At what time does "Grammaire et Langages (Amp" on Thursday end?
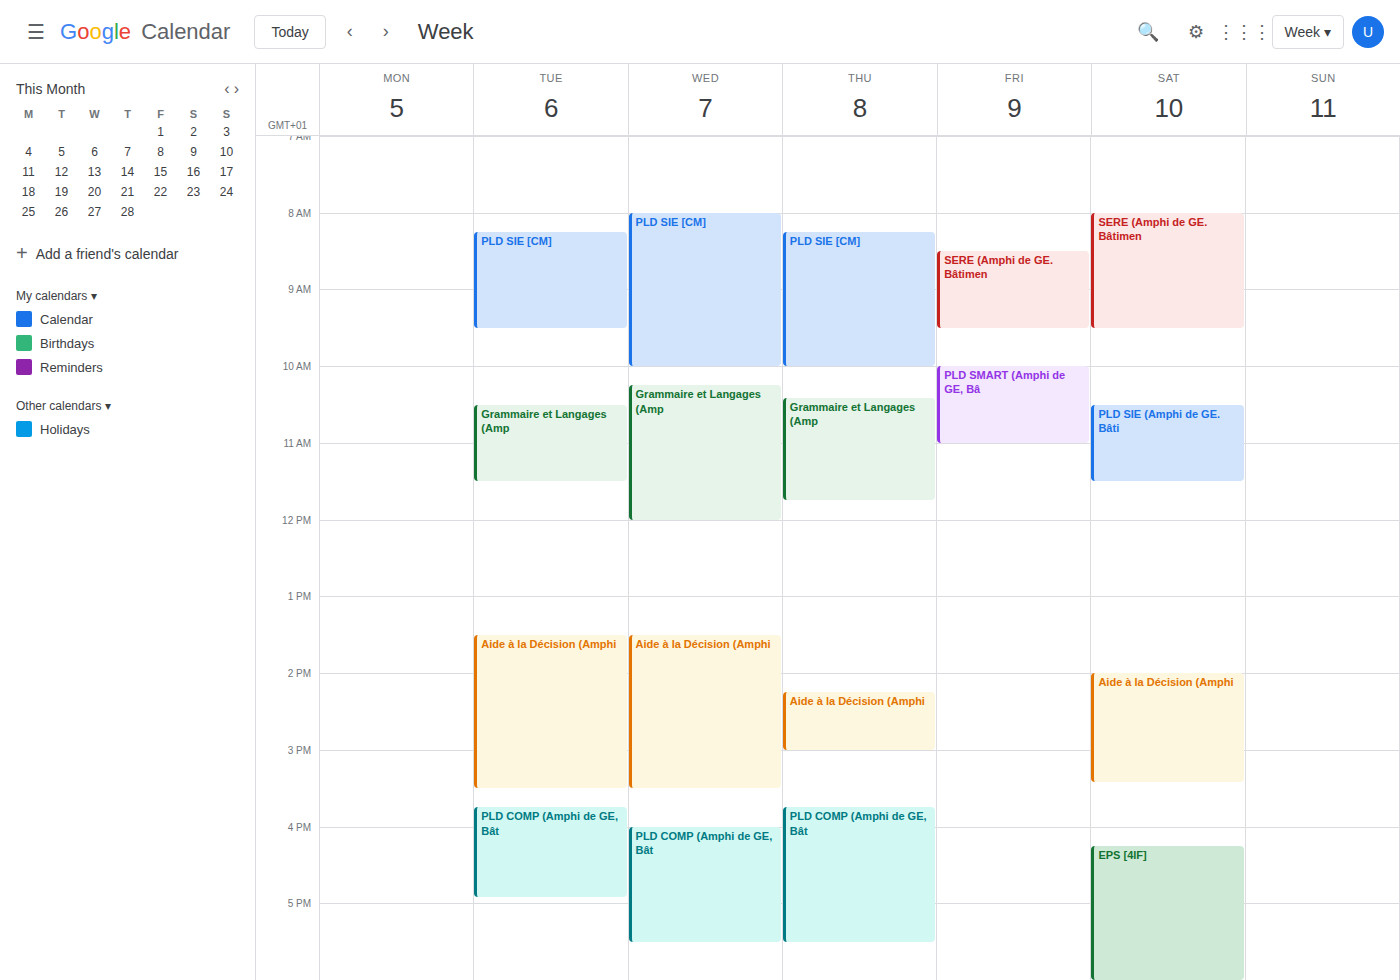
11:45 AM